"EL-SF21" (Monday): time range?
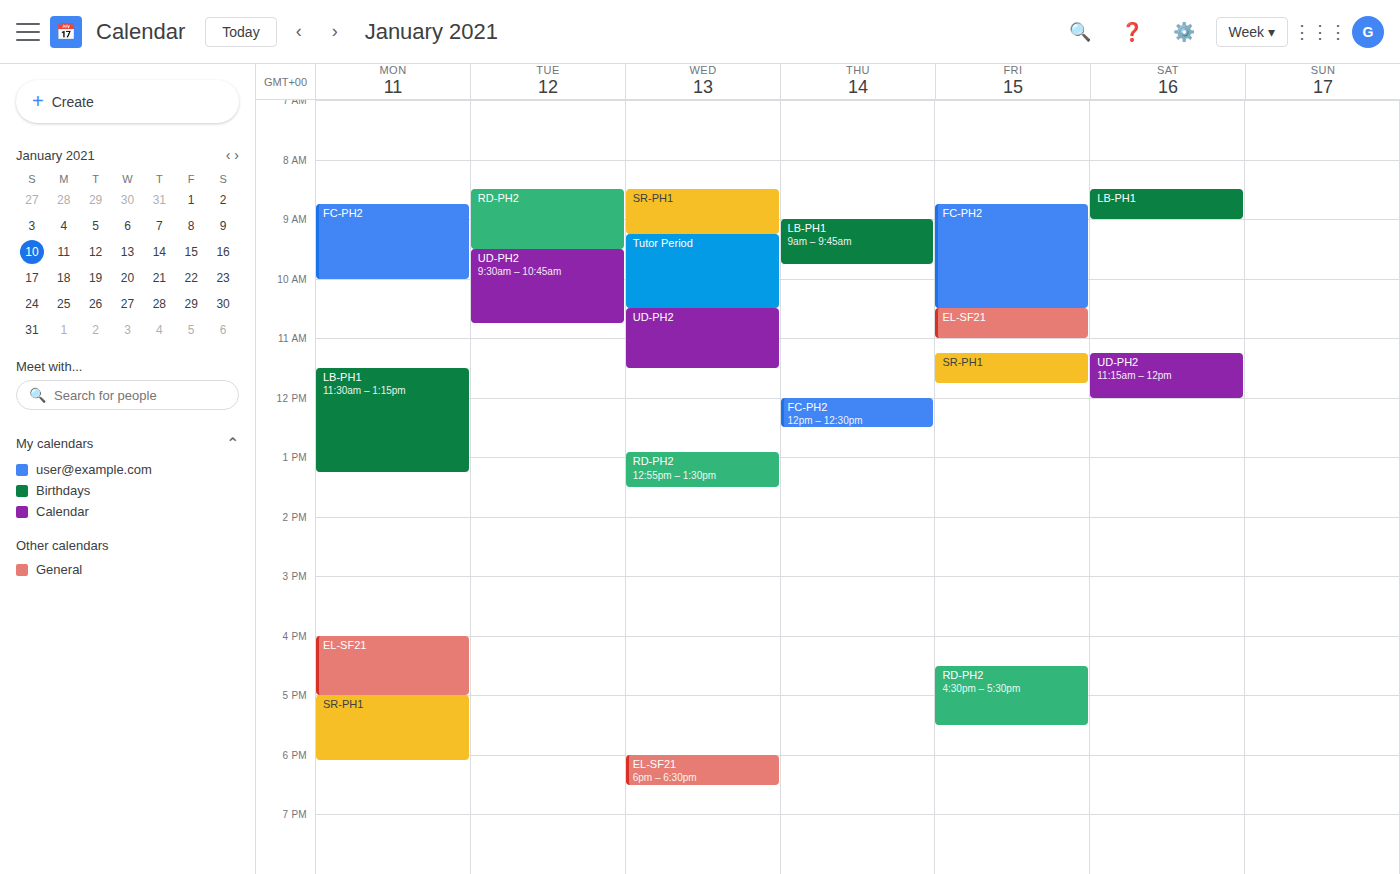
4:00 PM to 5:00 PM